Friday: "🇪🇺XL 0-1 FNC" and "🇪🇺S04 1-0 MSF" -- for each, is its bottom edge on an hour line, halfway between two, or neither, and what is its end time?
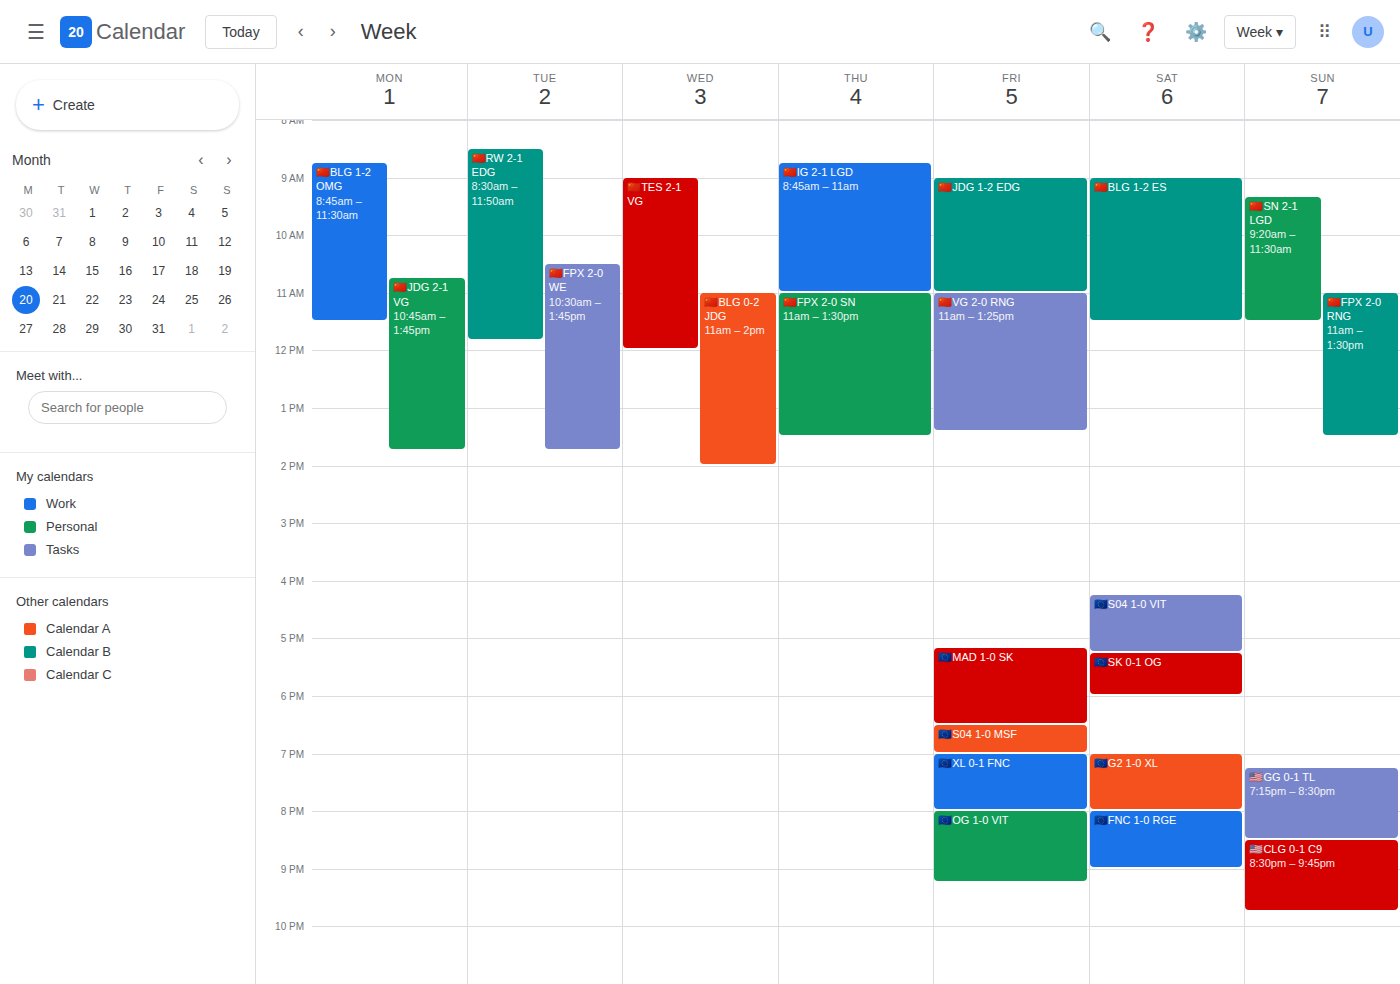
"🇪🇺XL 0-1 FNC": 8:00 PM, exactly on the 8 PM line. "🇪🇺S04 1-0 MSF": 7:00 PM, exactly on the 7 PM line.